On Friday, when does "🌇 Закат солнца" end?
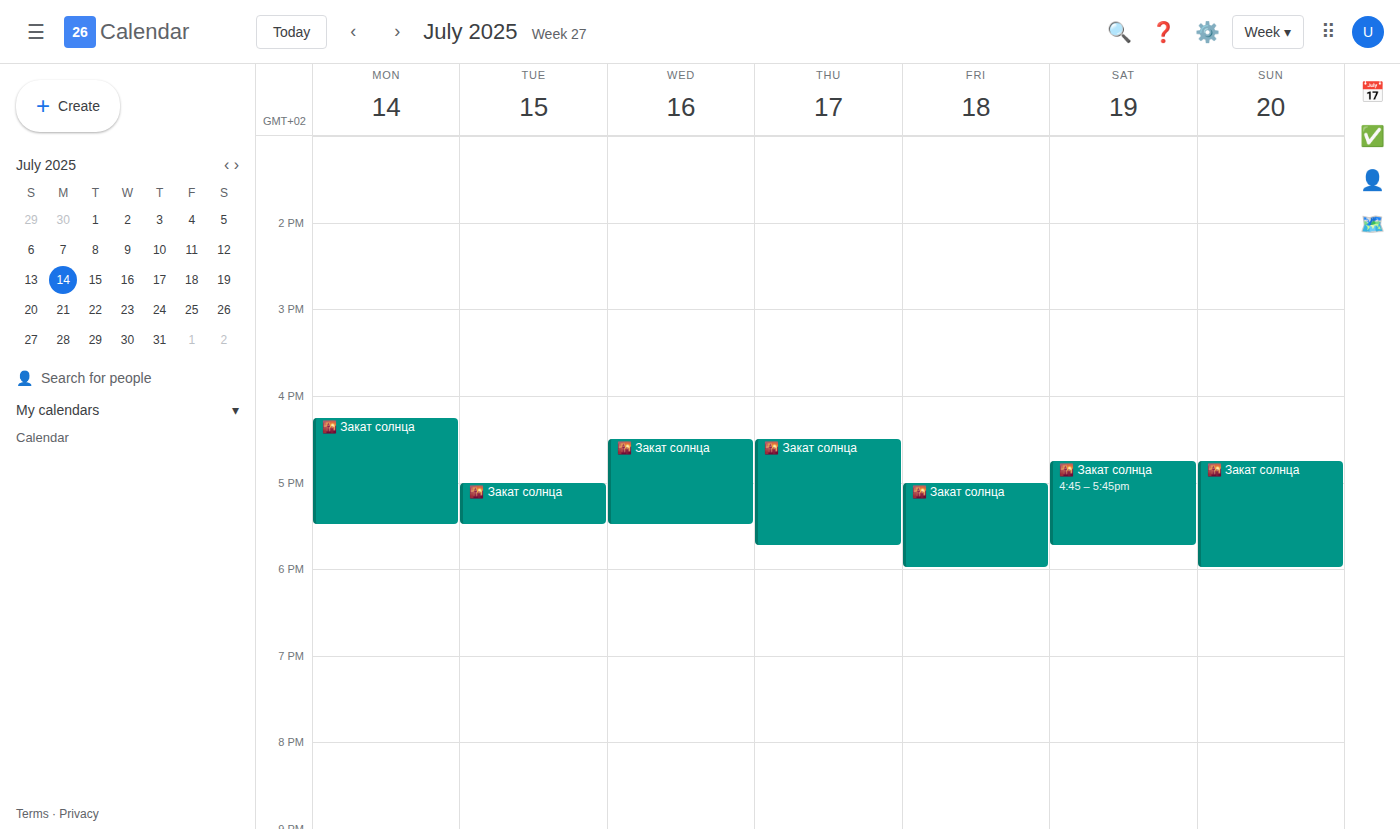
6:00 PM